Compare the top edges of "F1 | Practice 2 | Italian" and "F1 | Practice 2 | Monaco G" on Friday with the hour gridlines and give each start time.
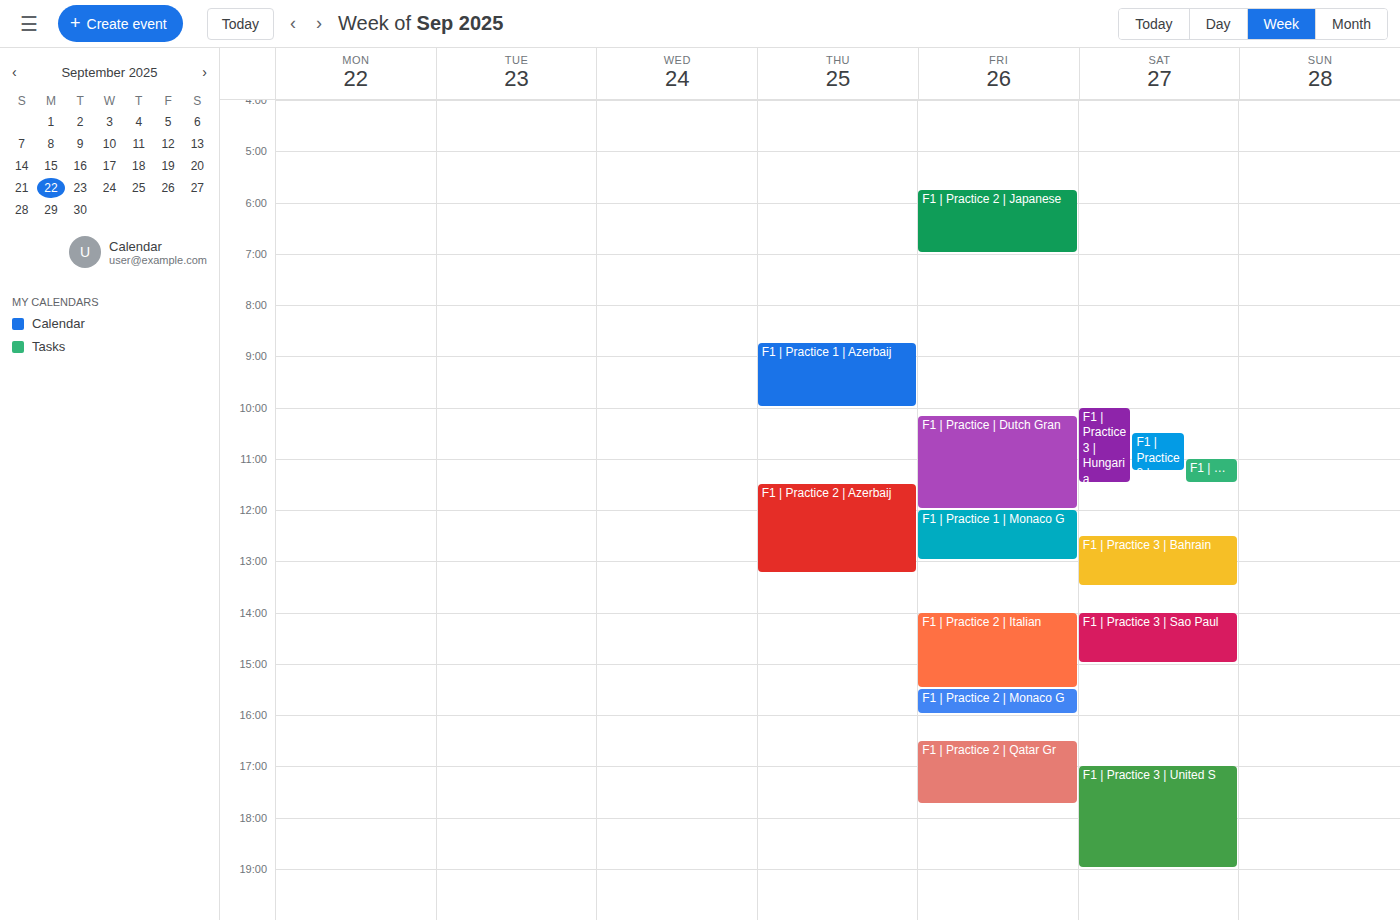
"F1 | Practice 2 | Italian": 2:00 PM, exactly on the 2 PM line. "F1 | Practice 2 | Monaco G": 3:30 PM, halfway between the 3 PM and 4 PM lines.